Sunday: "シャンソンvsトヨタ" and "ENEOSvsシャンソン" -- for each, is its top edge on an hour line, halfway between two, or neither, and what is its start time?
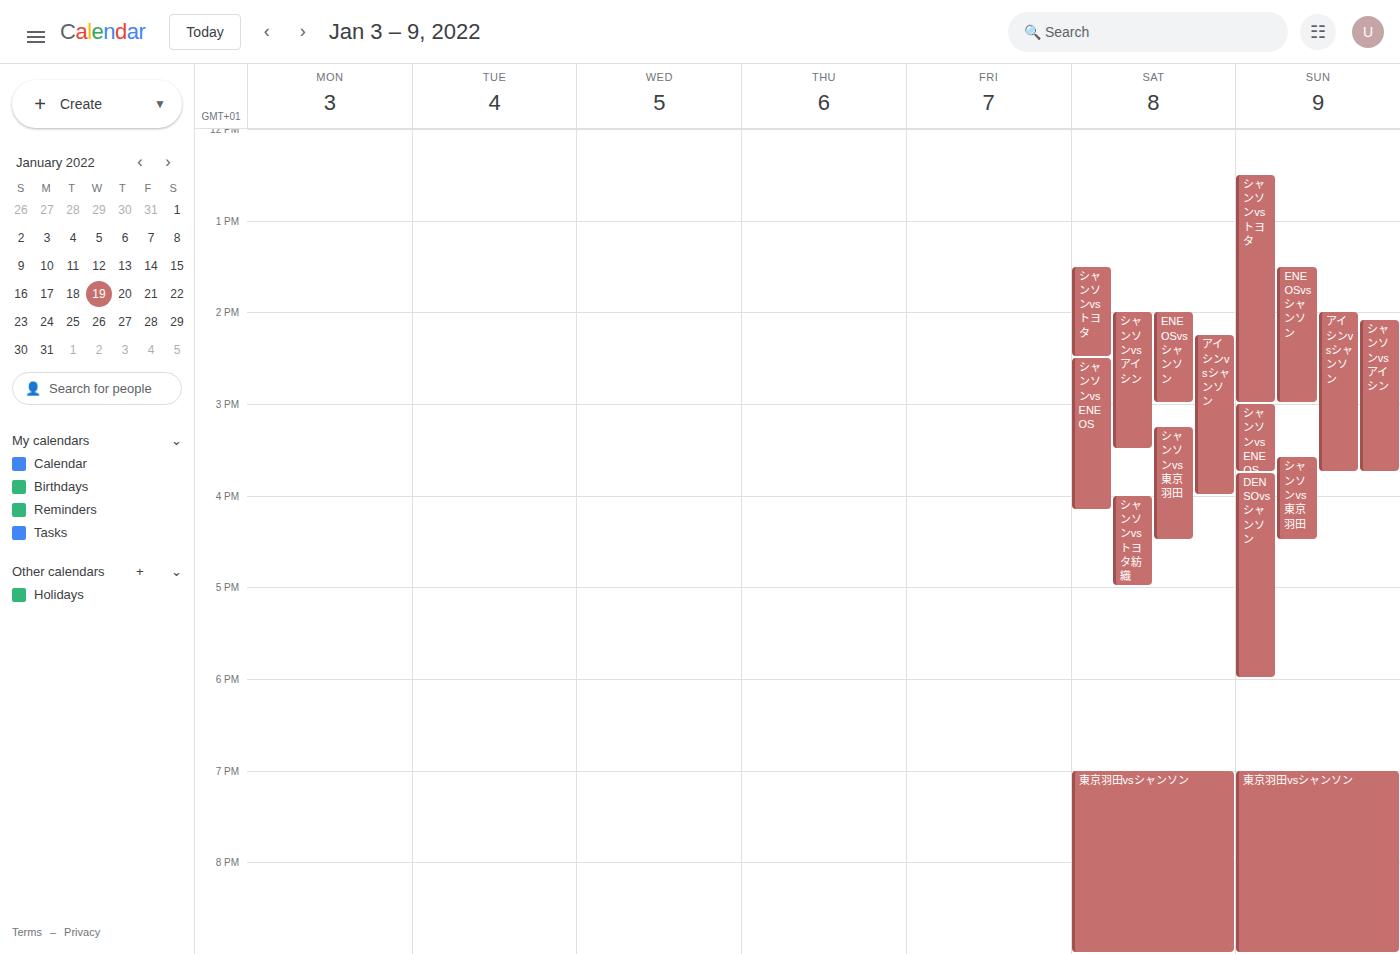
"シャンソンvsトヨタ": 12:30 PM, halfway between the 12 PM and 1 PM lines. "ENEOSvsシャンソン": 1:30 PM, halfway between the 1 PM and 2 PM lines.